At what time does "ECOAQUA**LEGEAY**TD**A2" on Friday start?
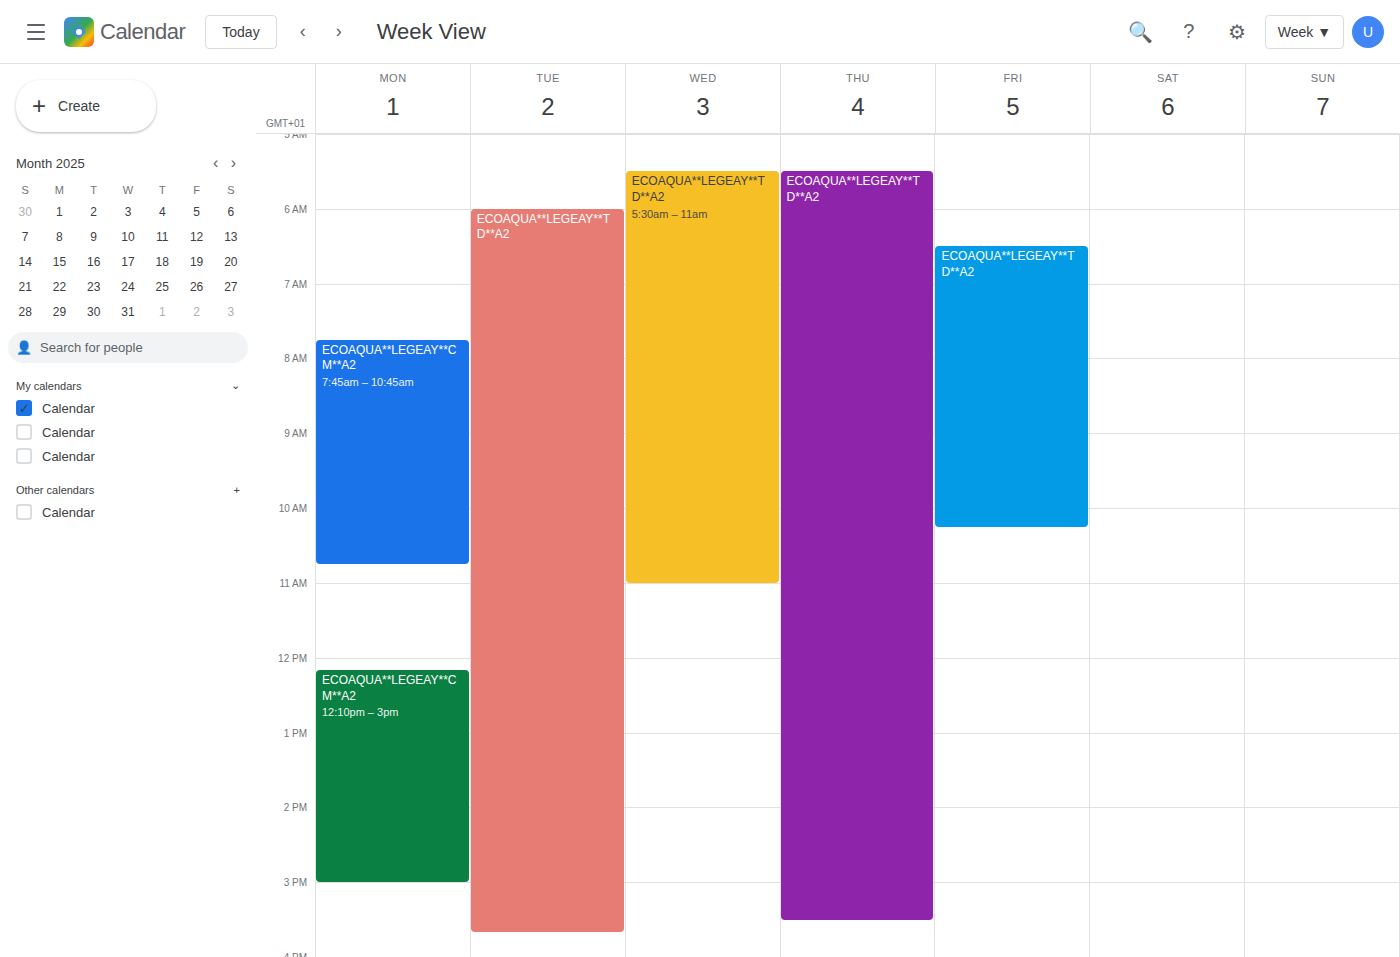
6:30 AM